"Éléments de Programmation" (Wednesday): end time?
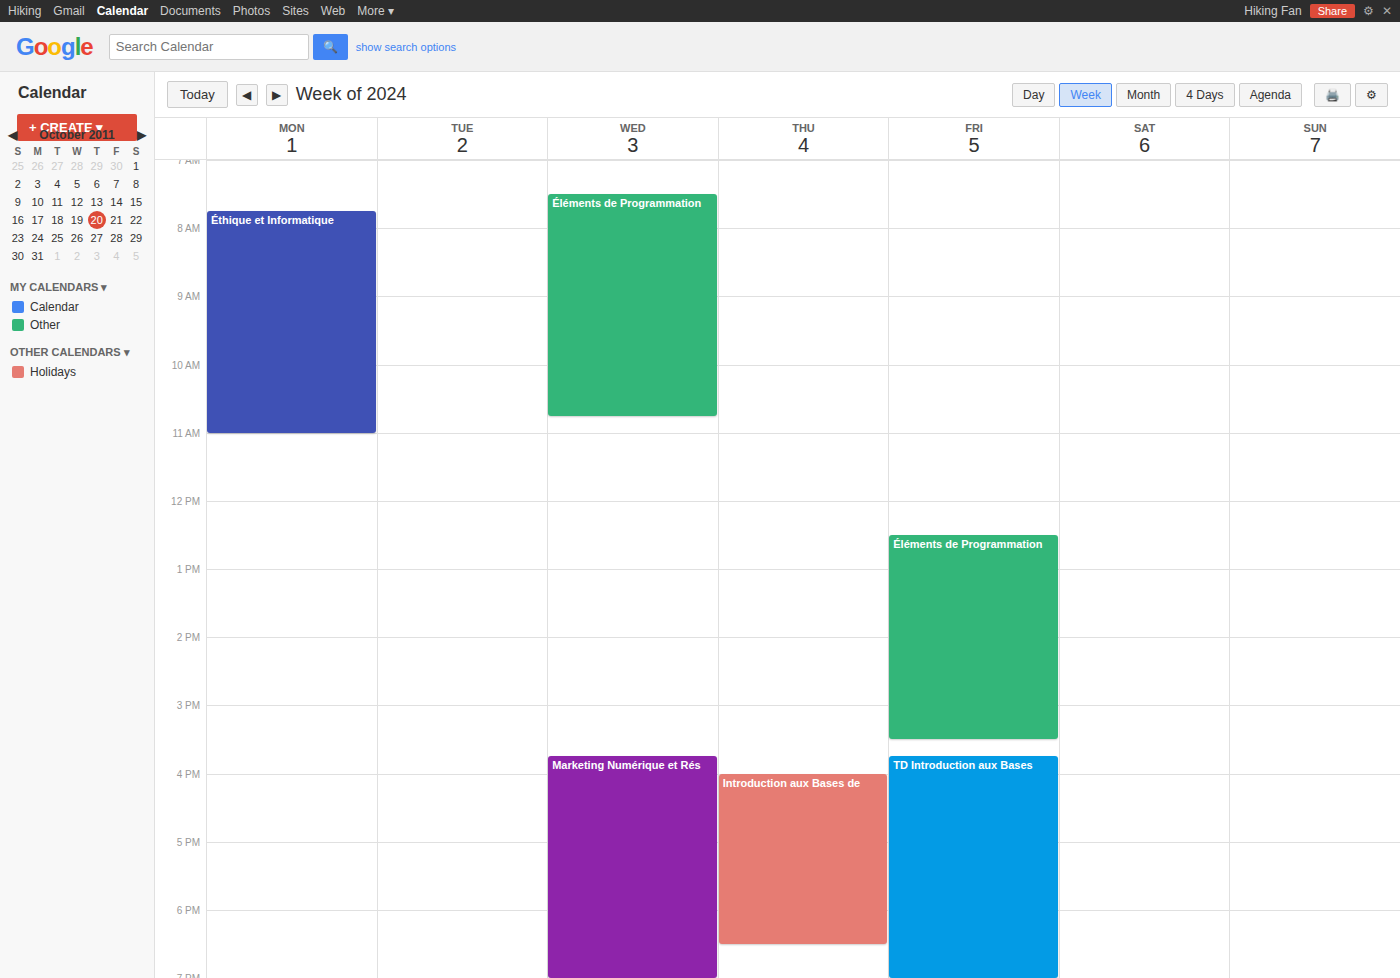
10:45 AM